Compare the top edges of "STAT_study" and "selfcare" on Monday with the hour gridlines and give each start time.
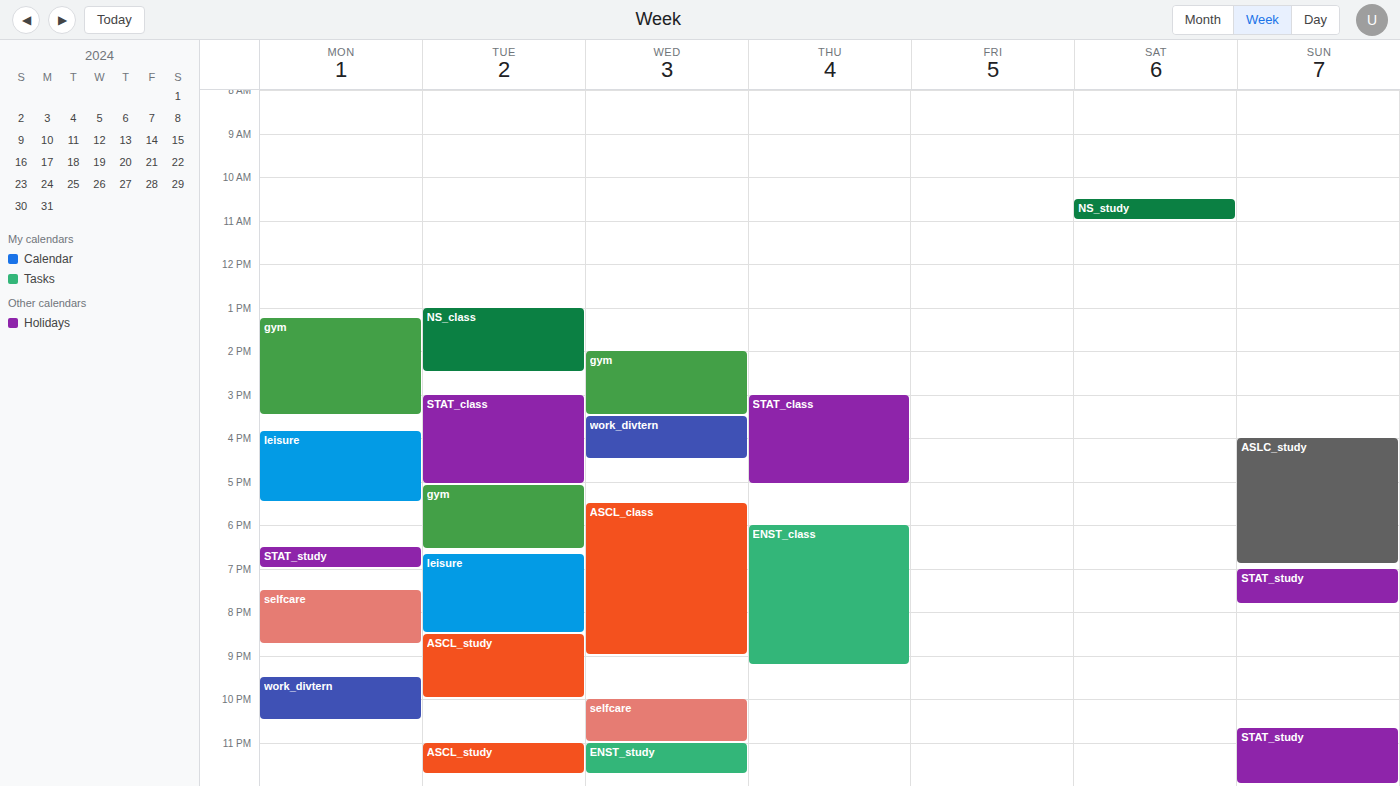
"STAT_study": 6:30 PM, halfway between the 6 PM and 7 PM lines. "selfcare": 7:30 PM, halfway between the 7 PM and 8 PM lines.